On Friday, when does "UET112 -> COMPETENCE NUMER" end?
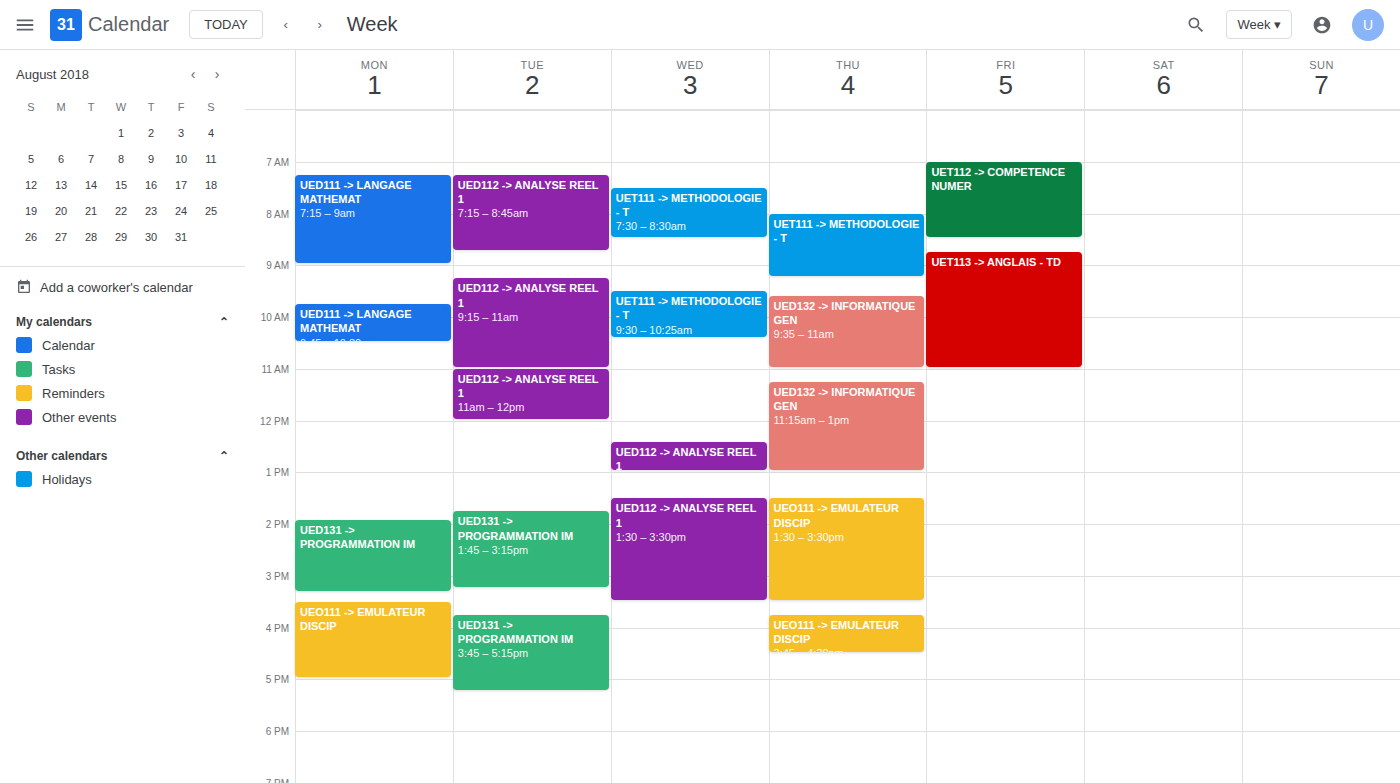
8:30 AM